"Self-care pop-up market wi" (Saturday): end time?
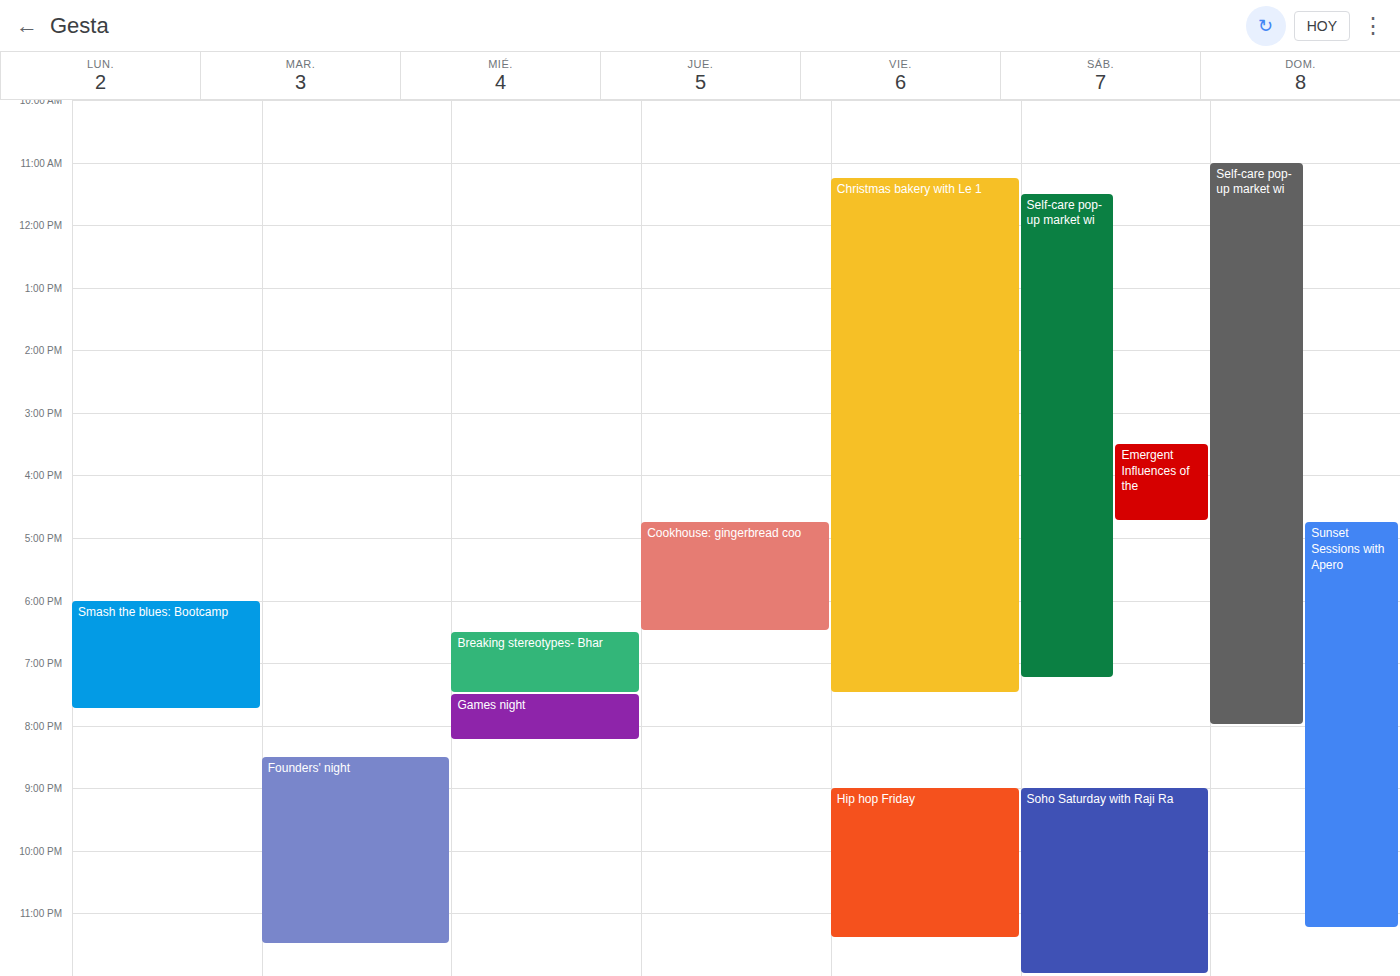
7:15 PM